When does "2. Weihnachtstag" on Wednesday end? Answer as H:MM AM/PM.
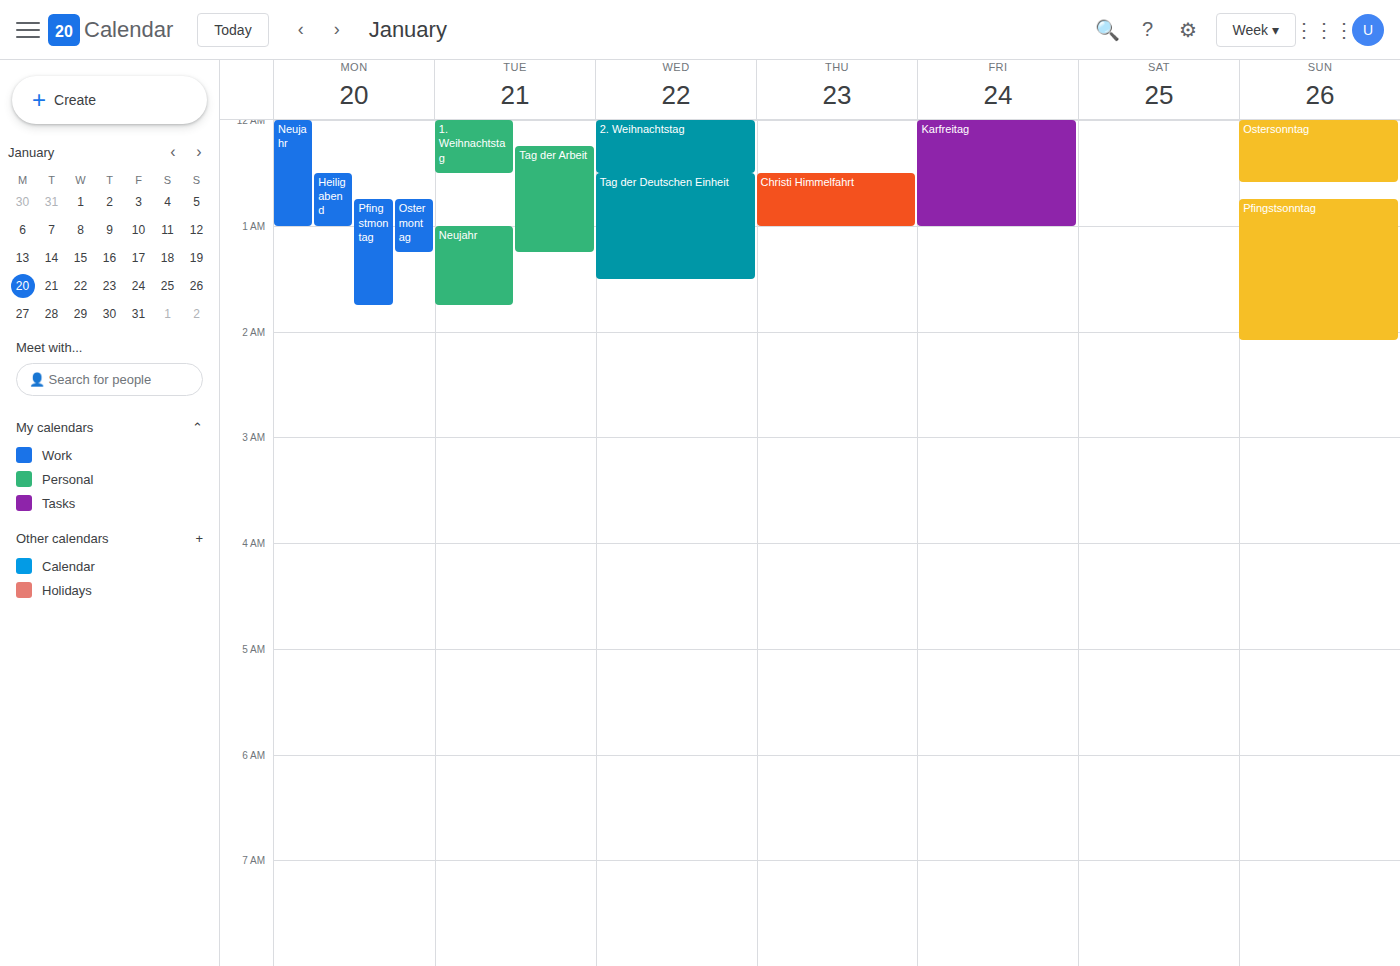
12:30 AM